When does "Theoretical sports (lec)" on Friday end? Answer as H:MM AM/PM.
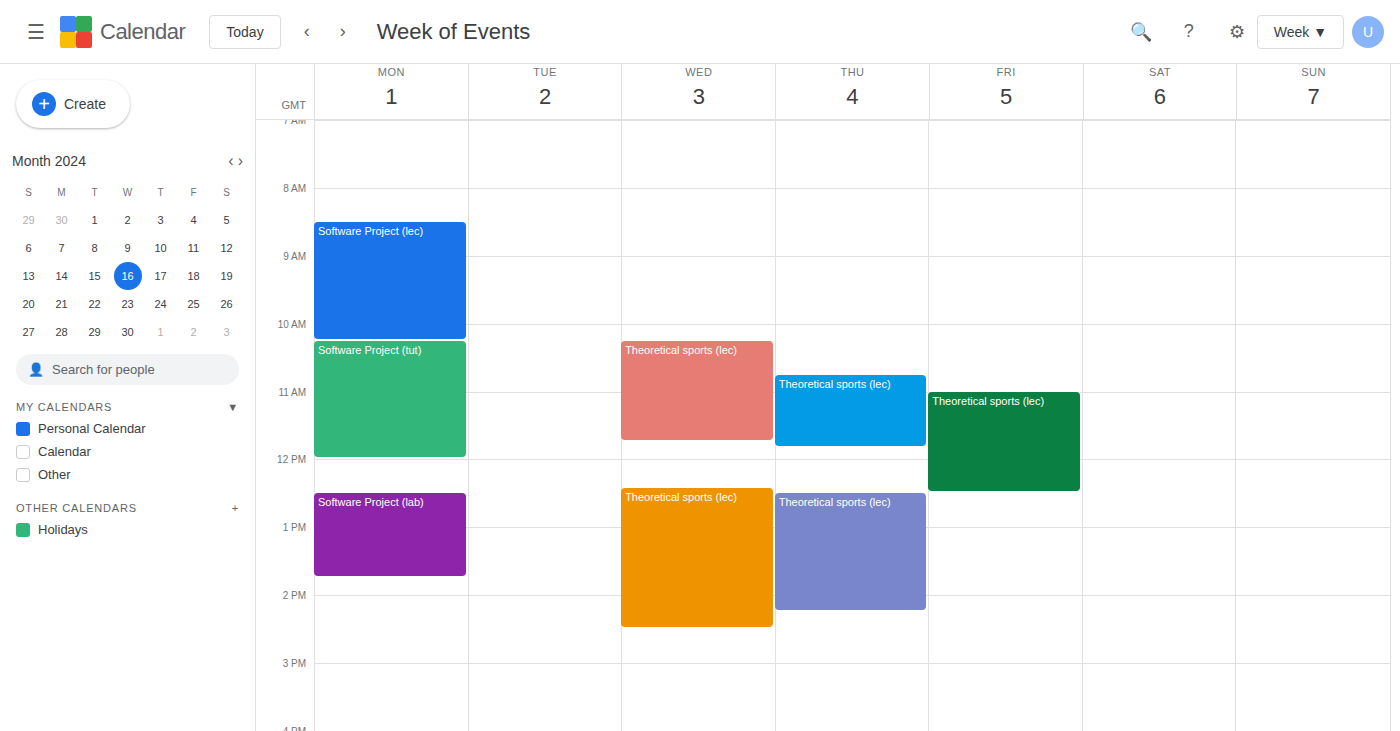
12:30 PM